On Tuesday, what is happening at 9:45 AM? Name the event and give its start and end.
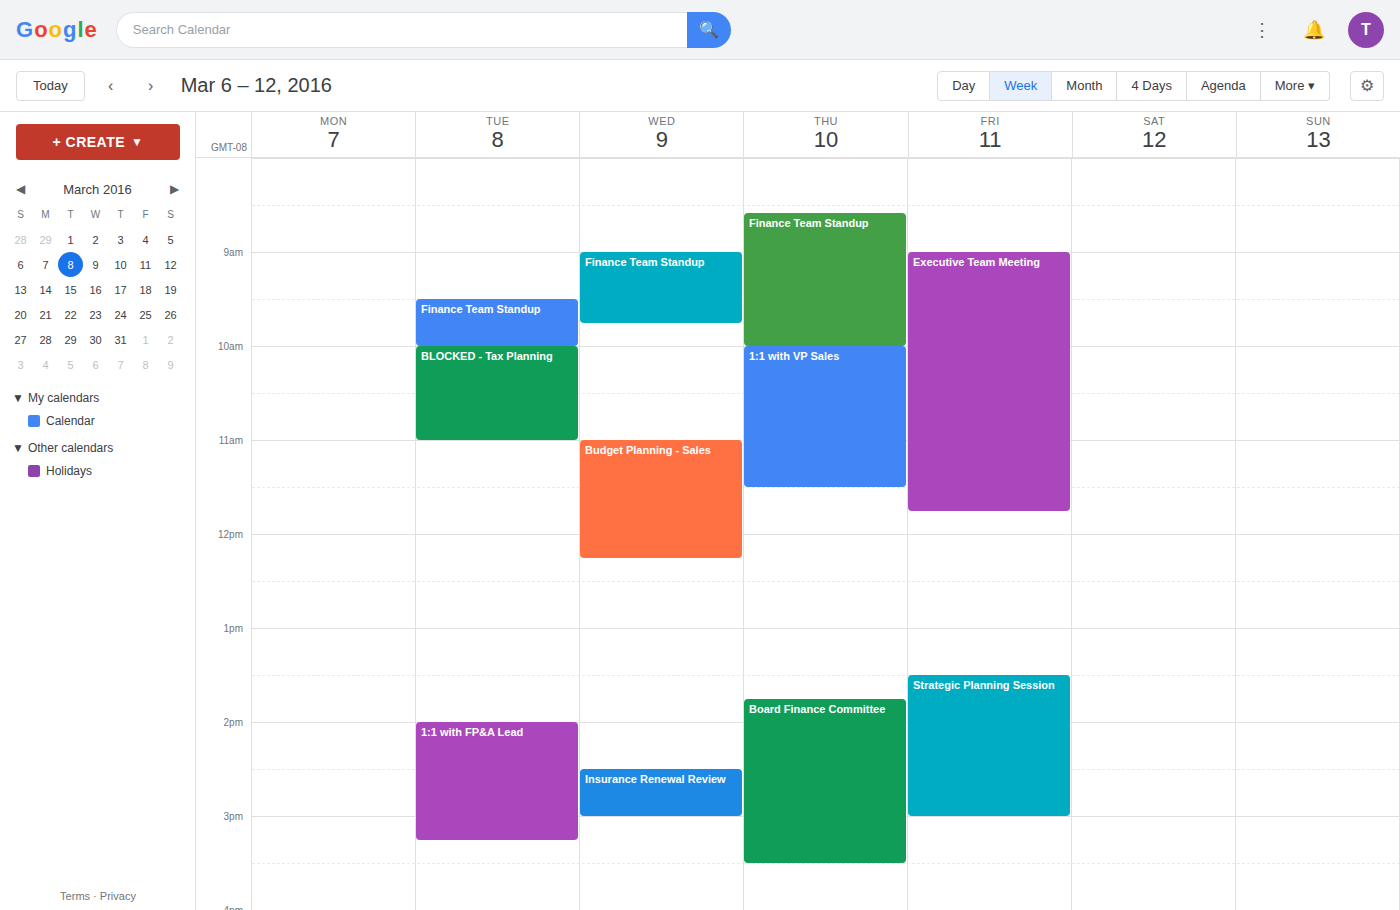
"Finance Team Standup", 9:30 AM to 10:00 AM